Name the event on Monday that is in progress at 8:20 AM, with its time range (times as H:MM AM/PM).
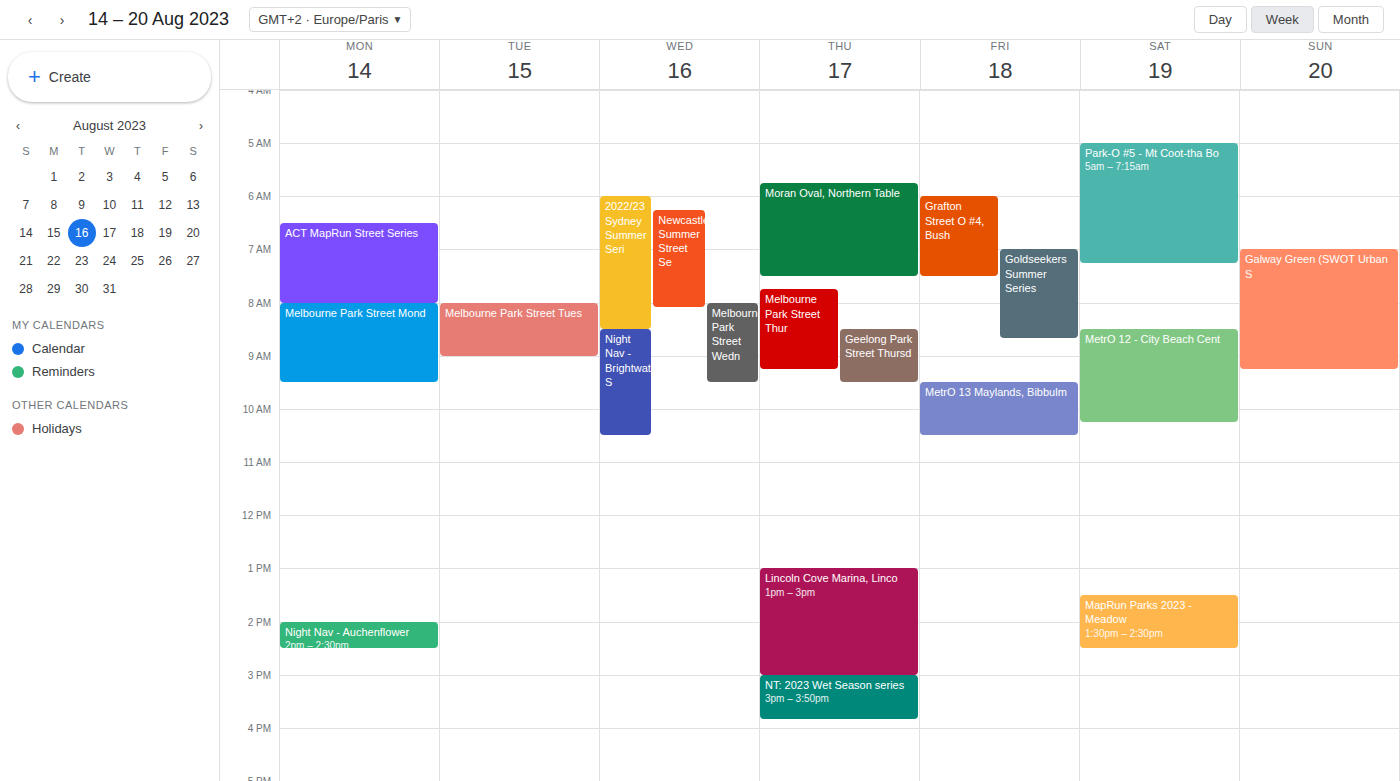
"Melbourne Park Street Mond", 8:00 AM to 9:30 AM